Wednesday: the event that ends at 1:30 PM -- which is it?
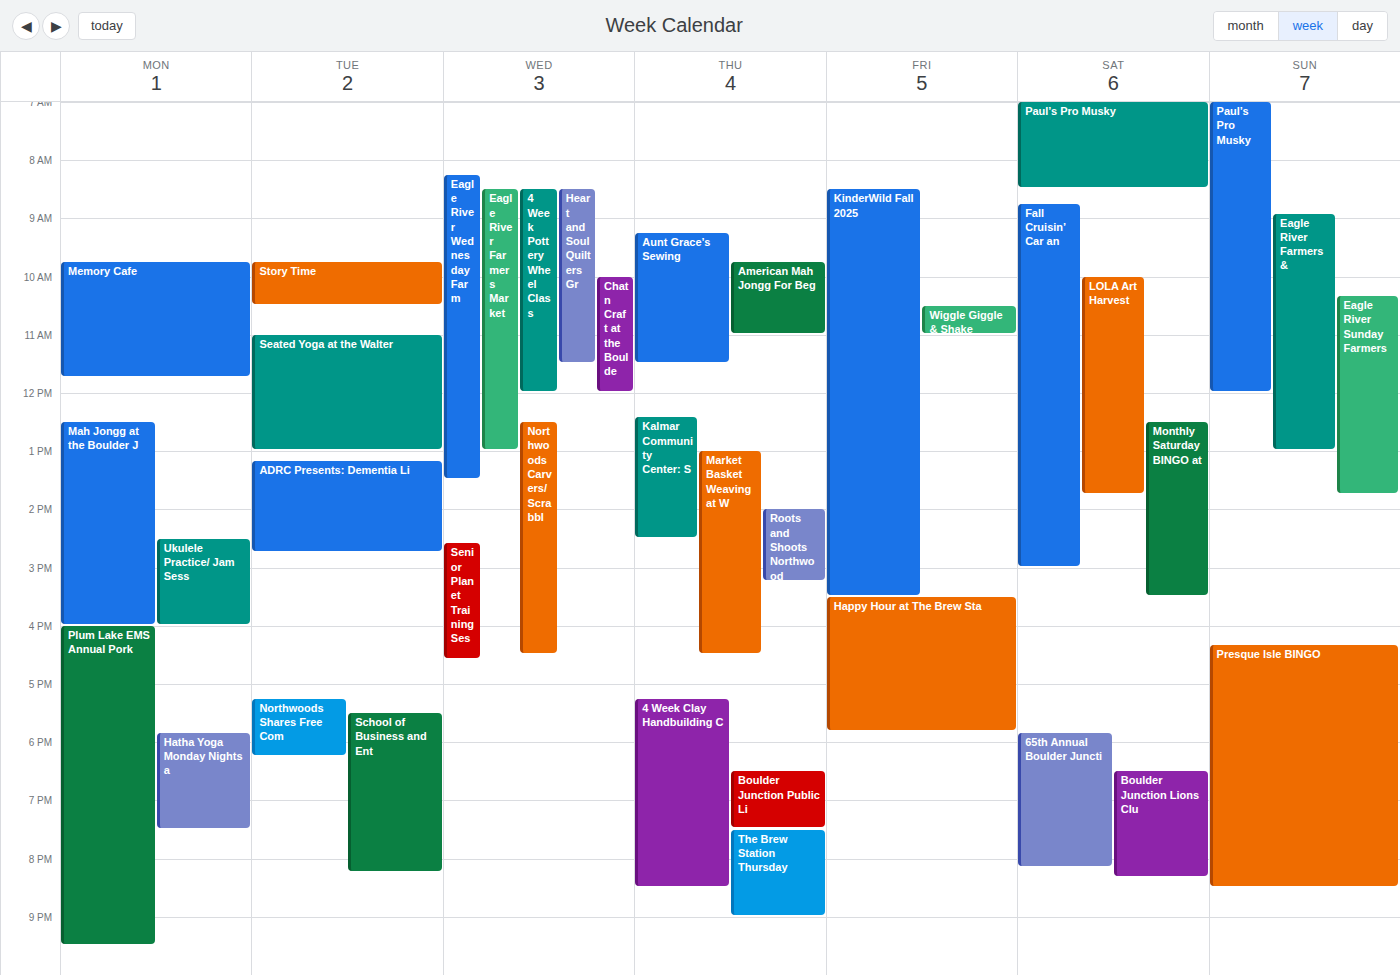
"Eagle River Wednesday Farm"